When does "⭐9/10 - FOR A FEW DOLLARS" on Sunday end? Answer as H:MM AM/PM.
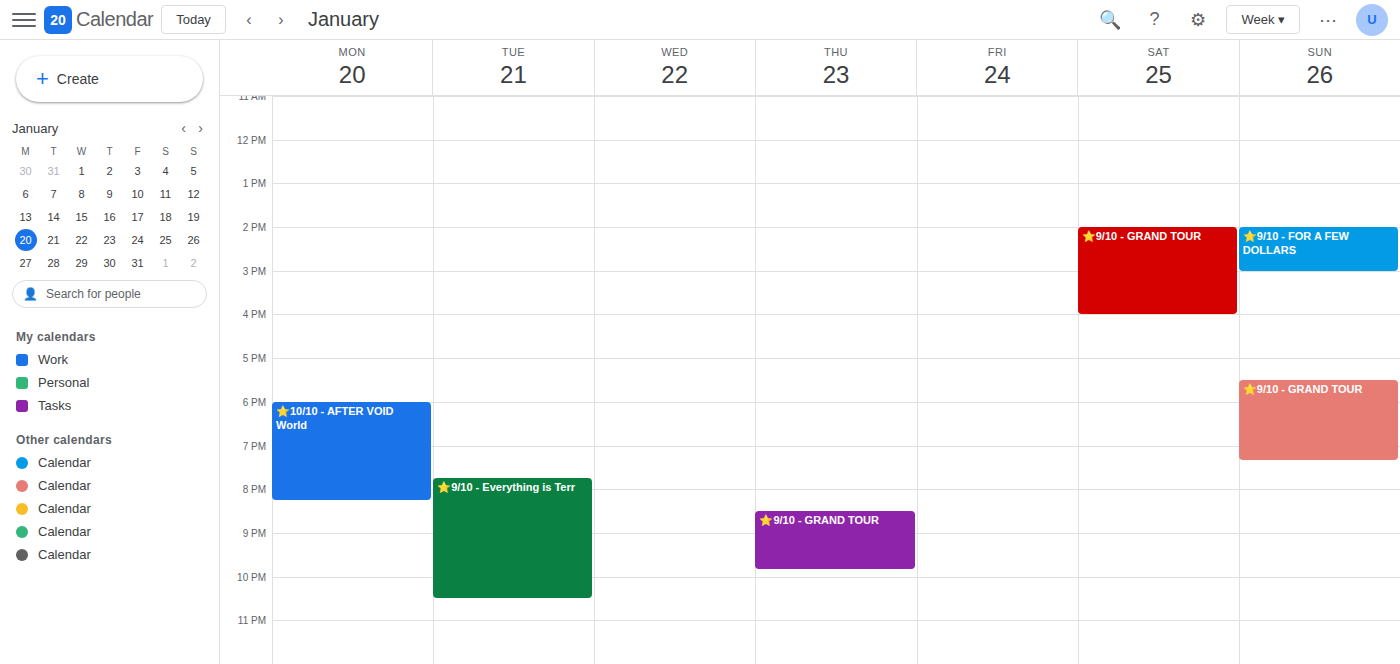
3:00 PM